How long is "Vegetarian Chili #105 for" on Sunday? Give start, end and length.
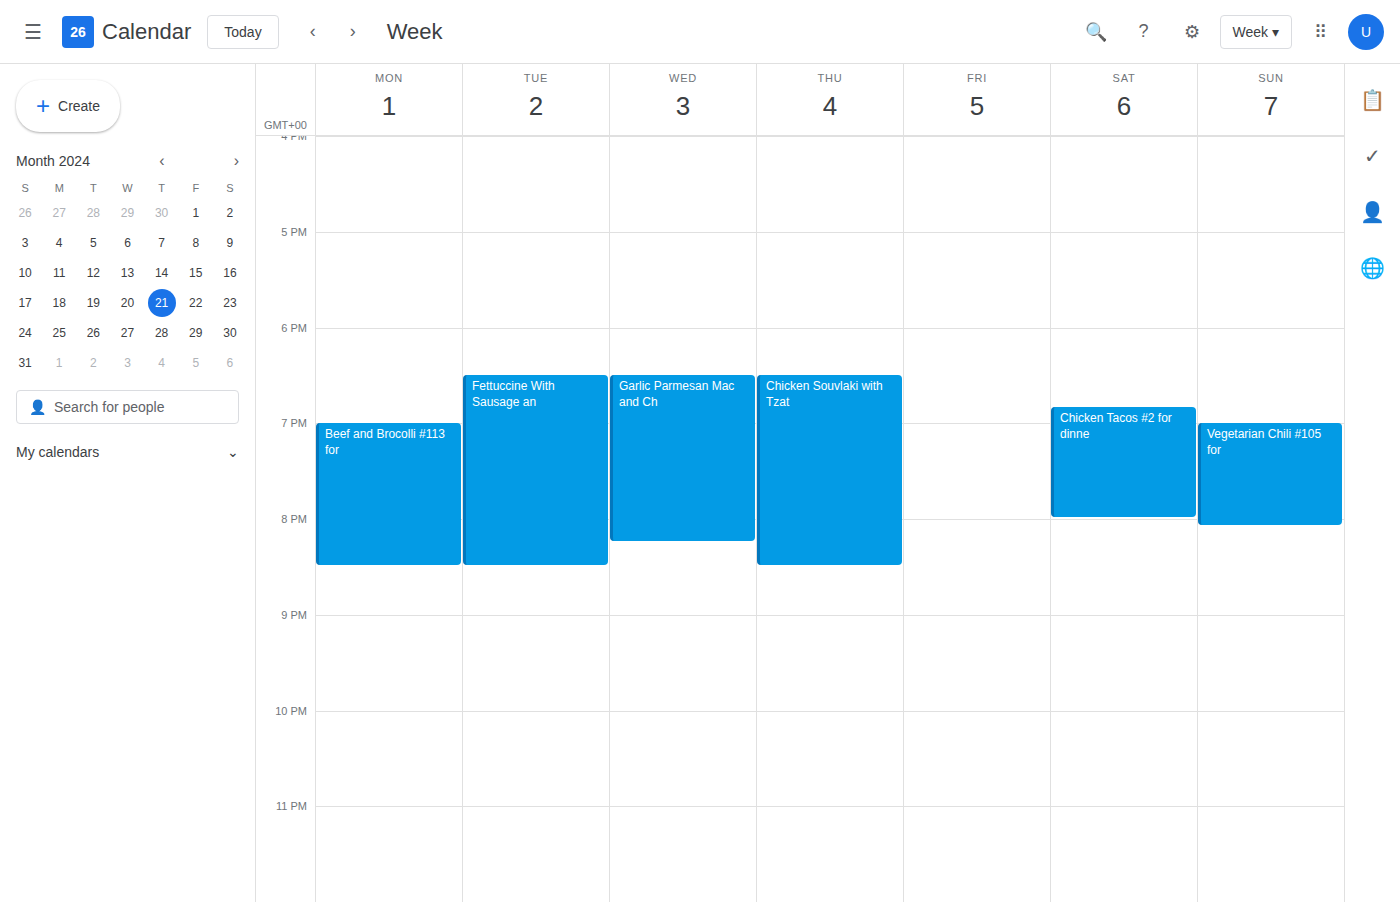
7:00 PM to 8:05 PM, 1 hour 5 minutes